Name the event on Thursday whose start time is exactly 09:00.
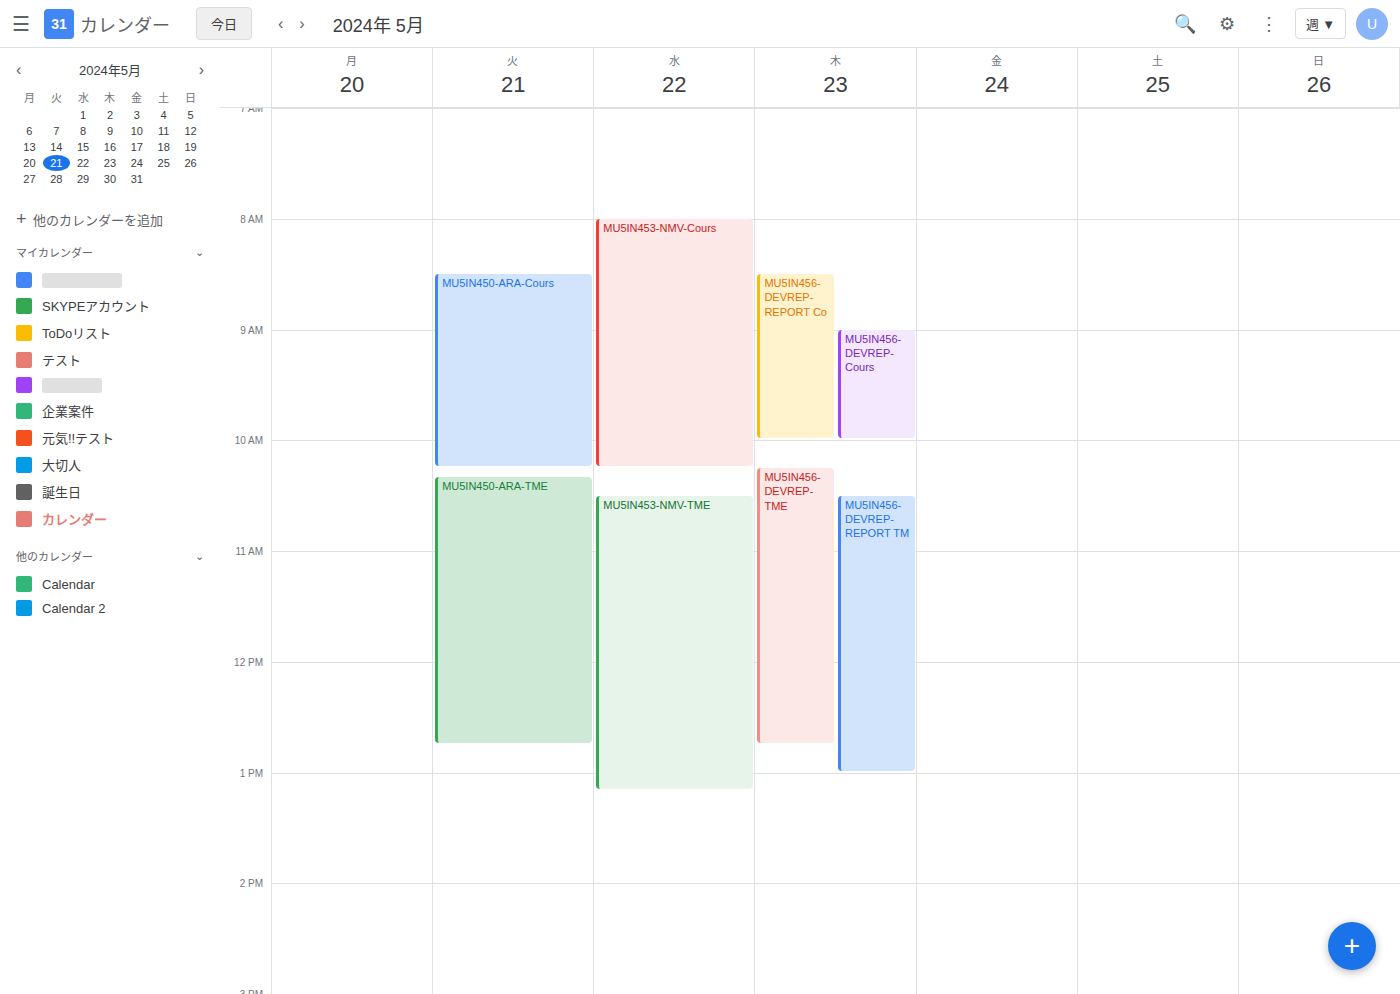
"MU5IN456-DEVREP-Cours"